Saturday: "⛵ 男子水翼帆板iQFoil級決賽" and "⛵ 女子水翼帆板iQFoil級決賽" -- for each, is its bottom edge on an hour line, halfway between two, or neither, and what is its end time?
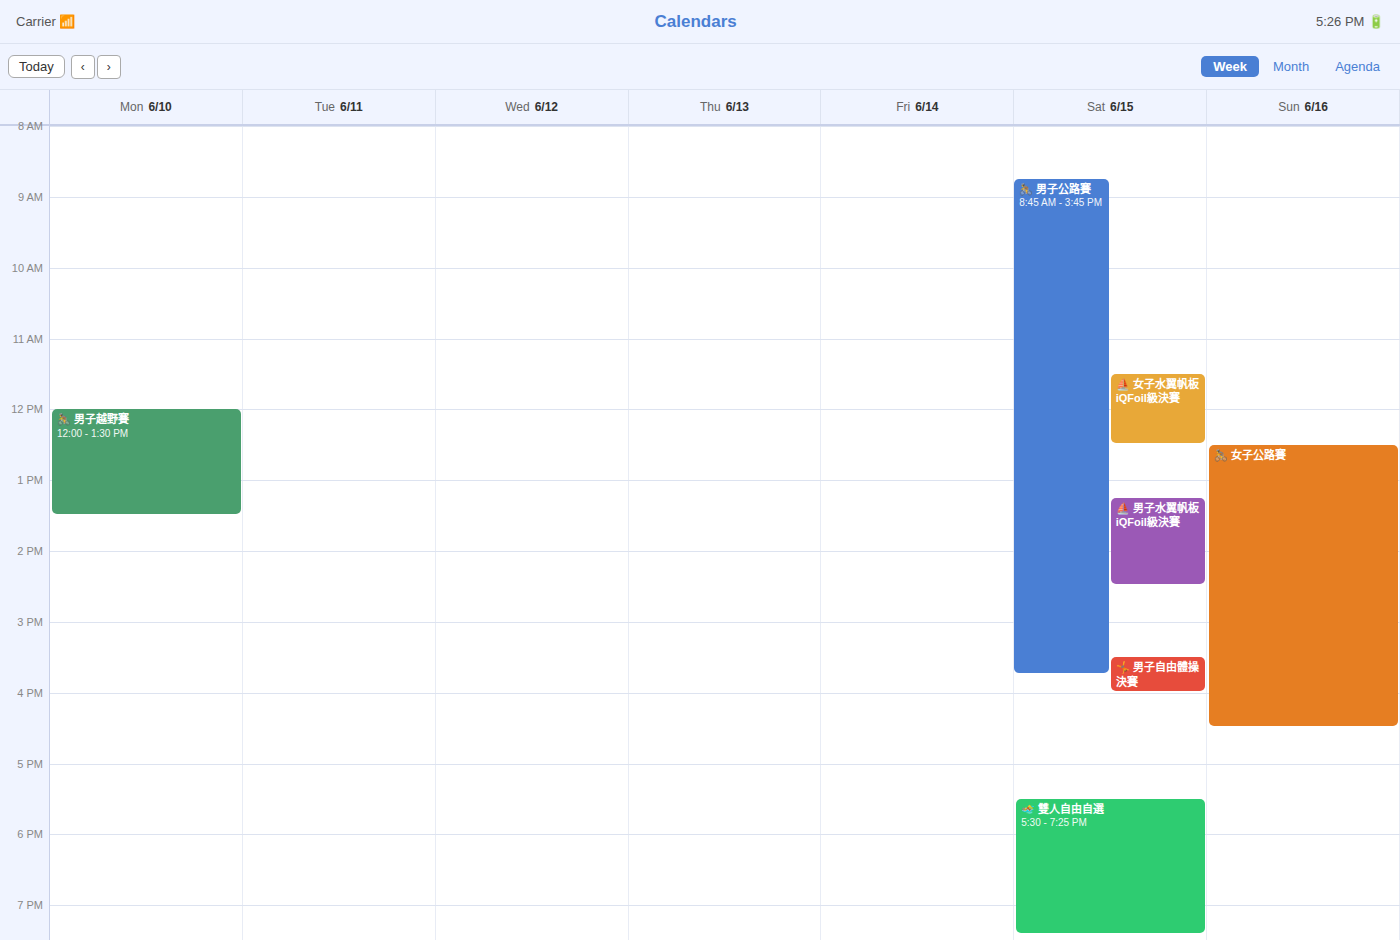
"⛵ 男子水翼帆板iQFoil級決賽": 2:30 PM, halfway between the 2 PM and 3 PM lines. "⛵ 女子水翼帆板iQFoil級決賽": 12:30 PM, halfway between the 12 PM and 1 PM lines.